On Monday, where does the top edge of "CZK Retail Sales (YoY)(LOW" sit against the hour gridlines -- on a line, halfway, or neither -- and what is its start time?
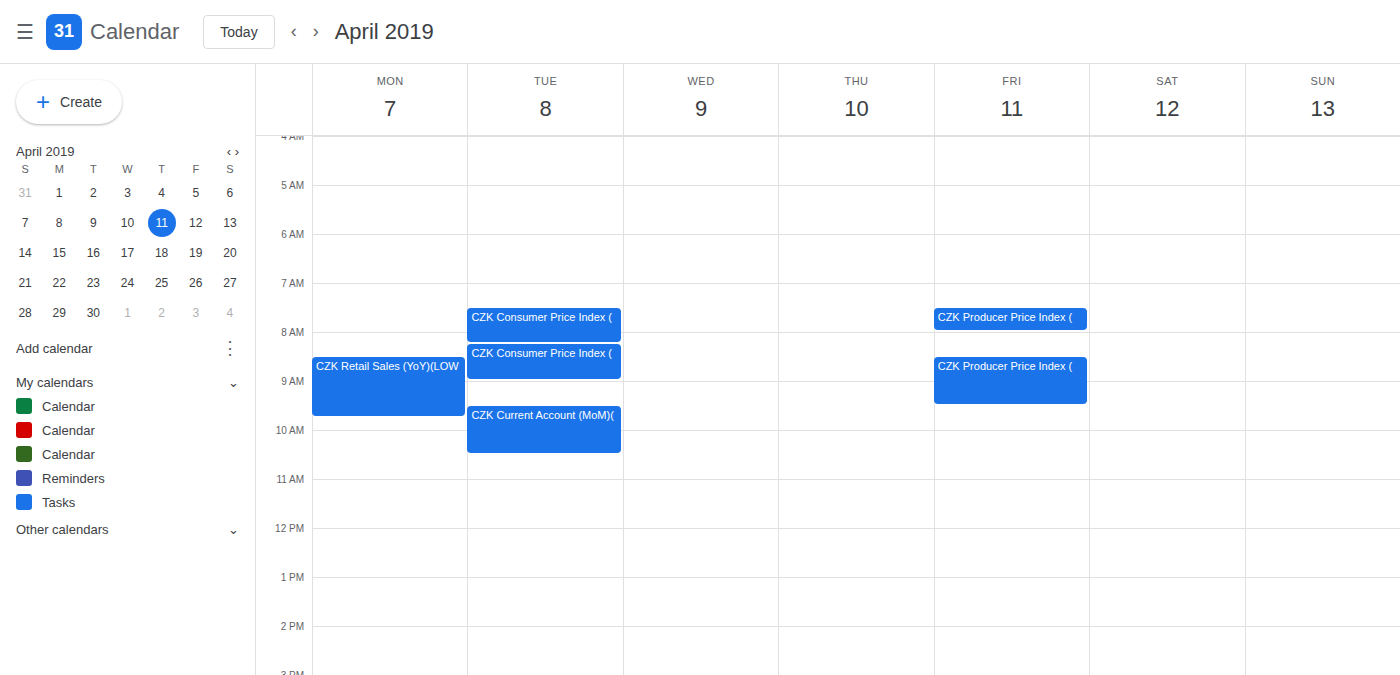
8:30 AM -- halfway between the 8 AM and 9 AM lines.